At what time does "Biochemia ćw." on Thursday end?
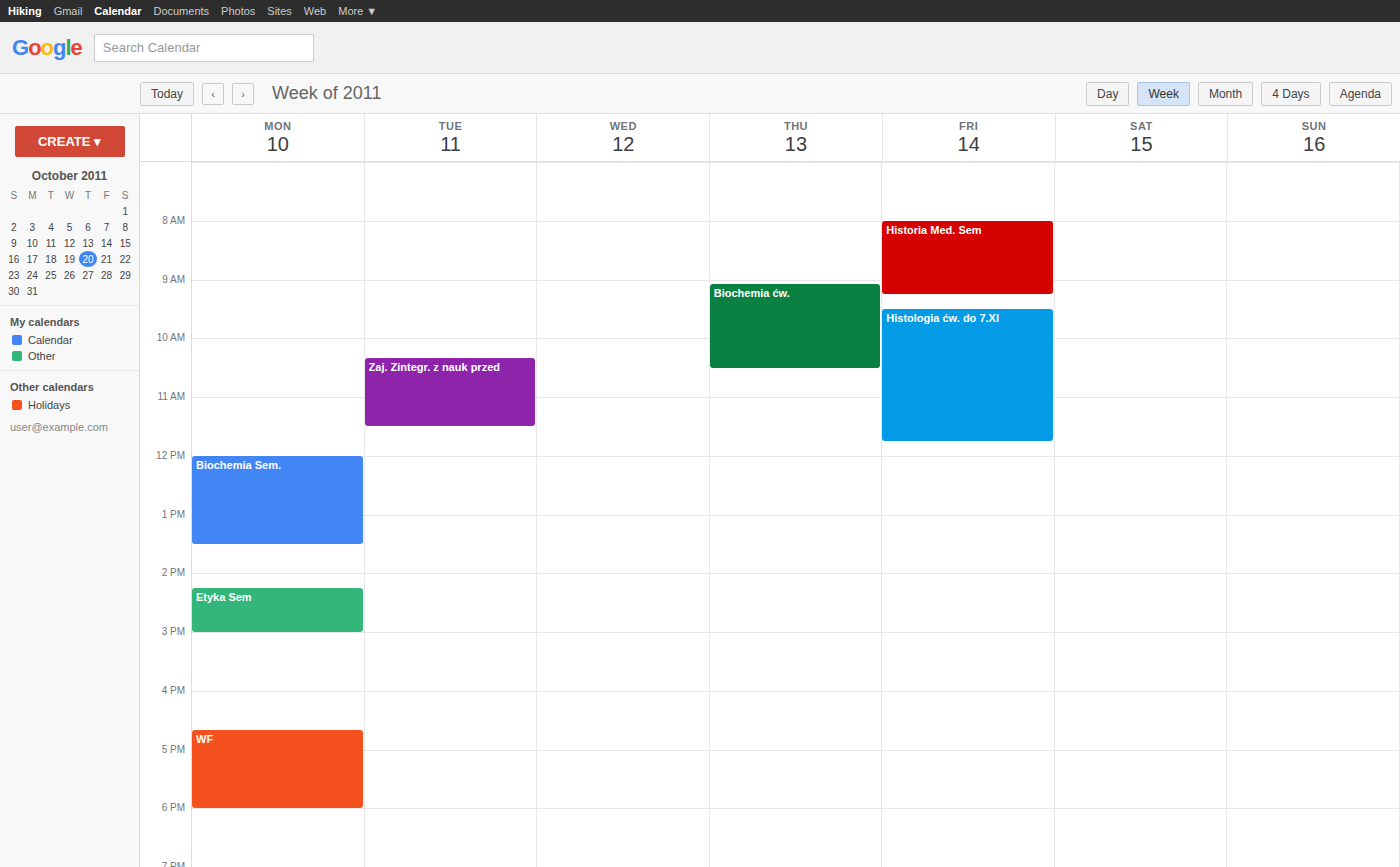
10:30 AM